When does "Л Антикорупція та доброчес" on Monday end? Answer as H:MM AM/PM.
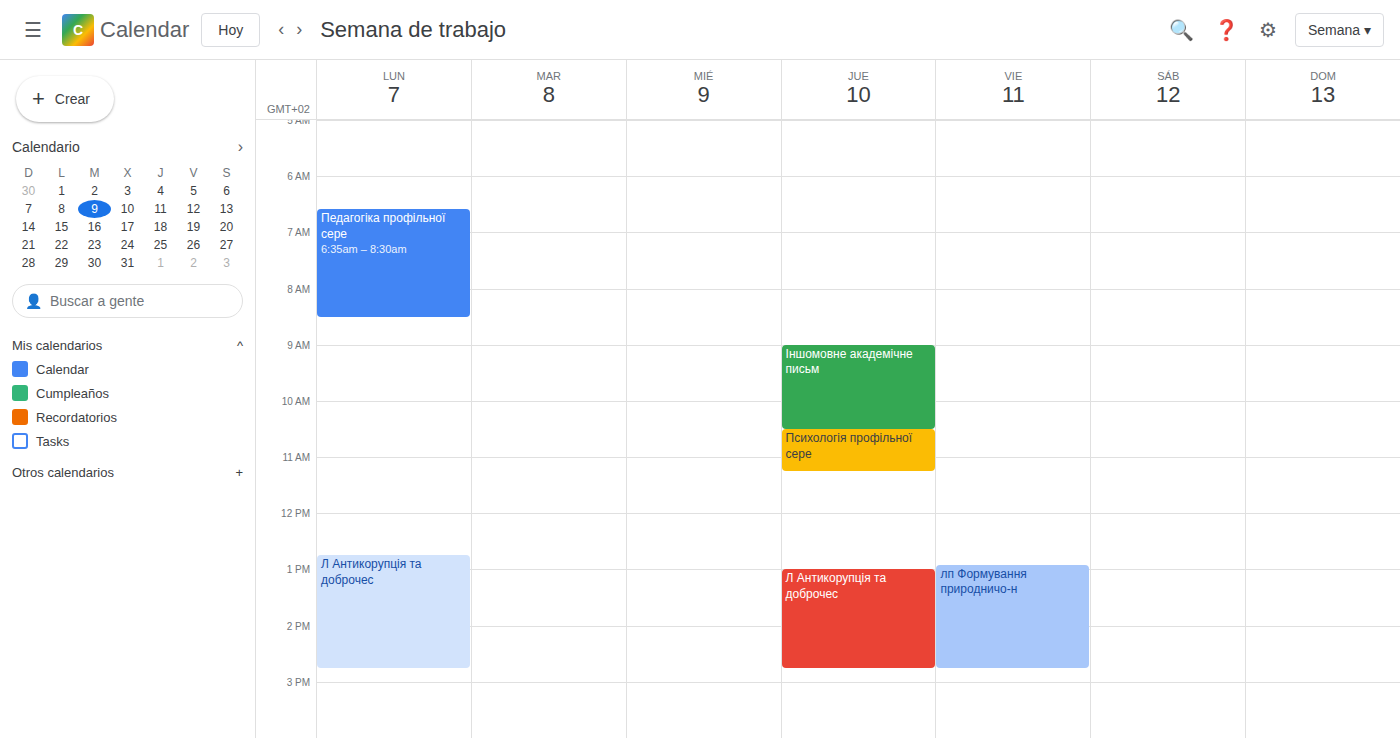
2:45 PM